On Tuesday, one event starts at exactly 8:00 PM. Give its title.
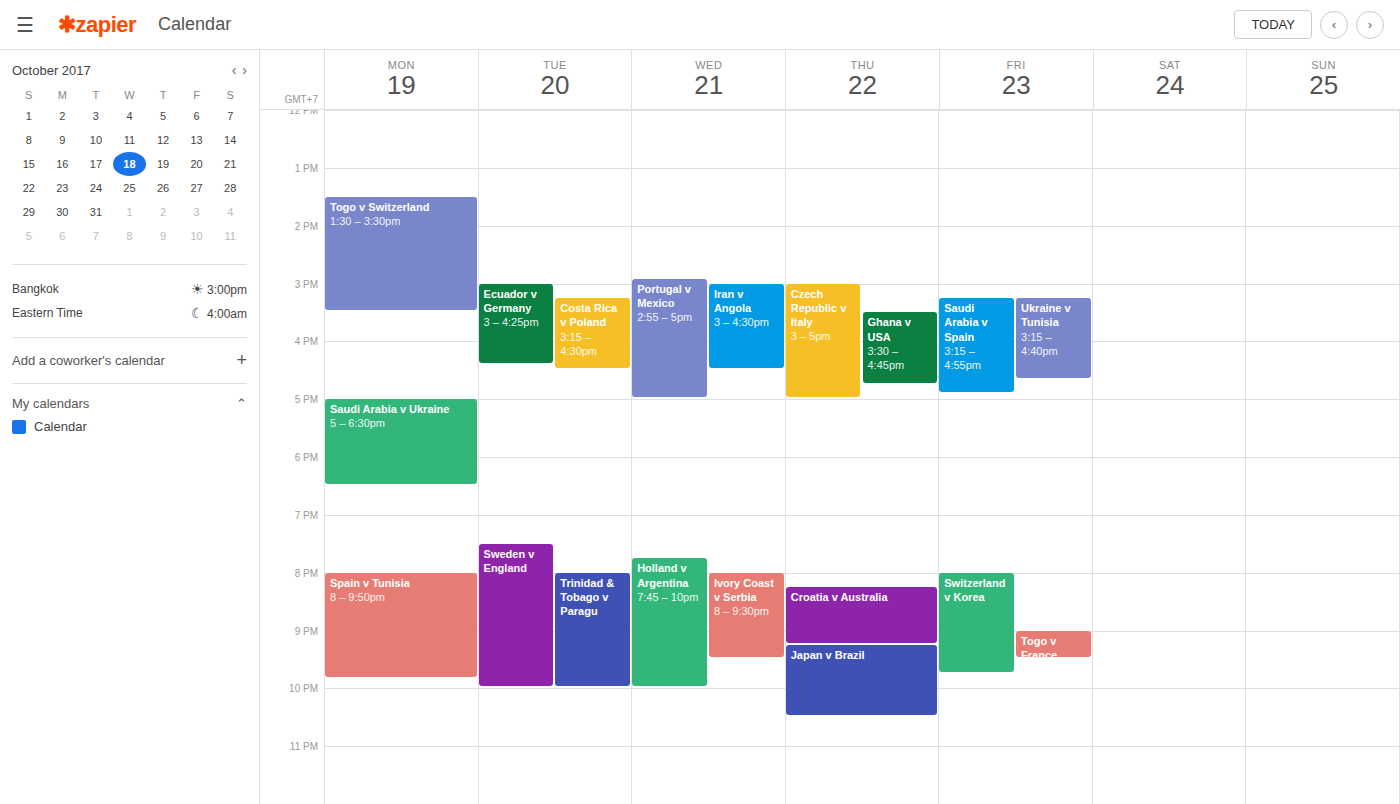
"Trinidad & Tobago v Paragu"